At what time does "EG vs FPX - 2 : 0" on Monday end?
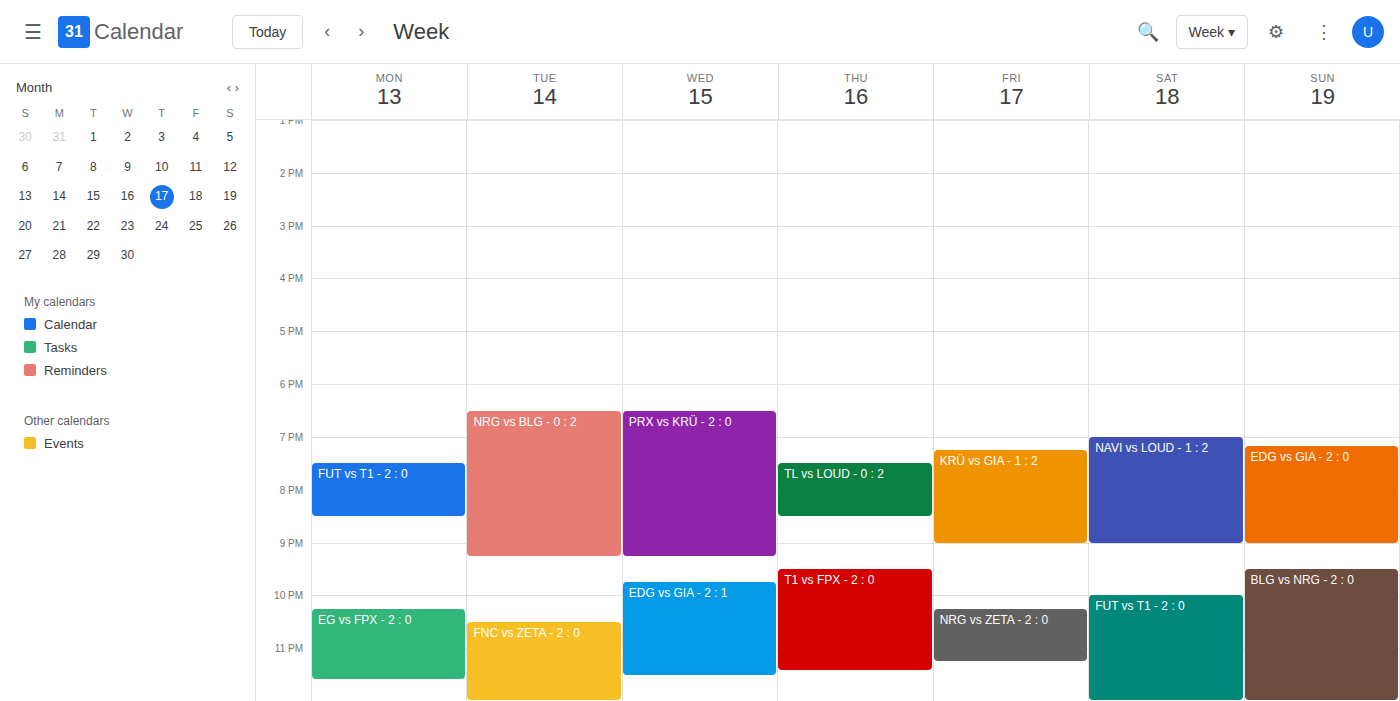
11:35 PM